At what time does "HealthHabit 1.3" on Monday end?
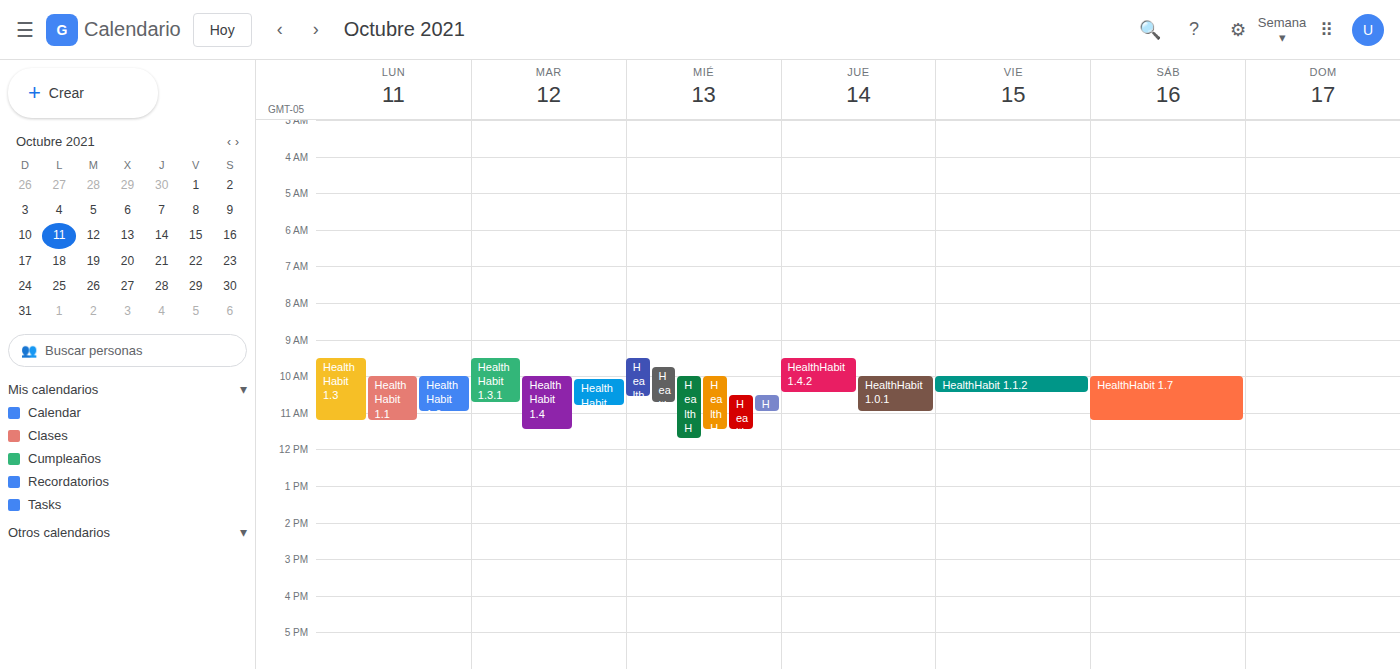
11:15 AM